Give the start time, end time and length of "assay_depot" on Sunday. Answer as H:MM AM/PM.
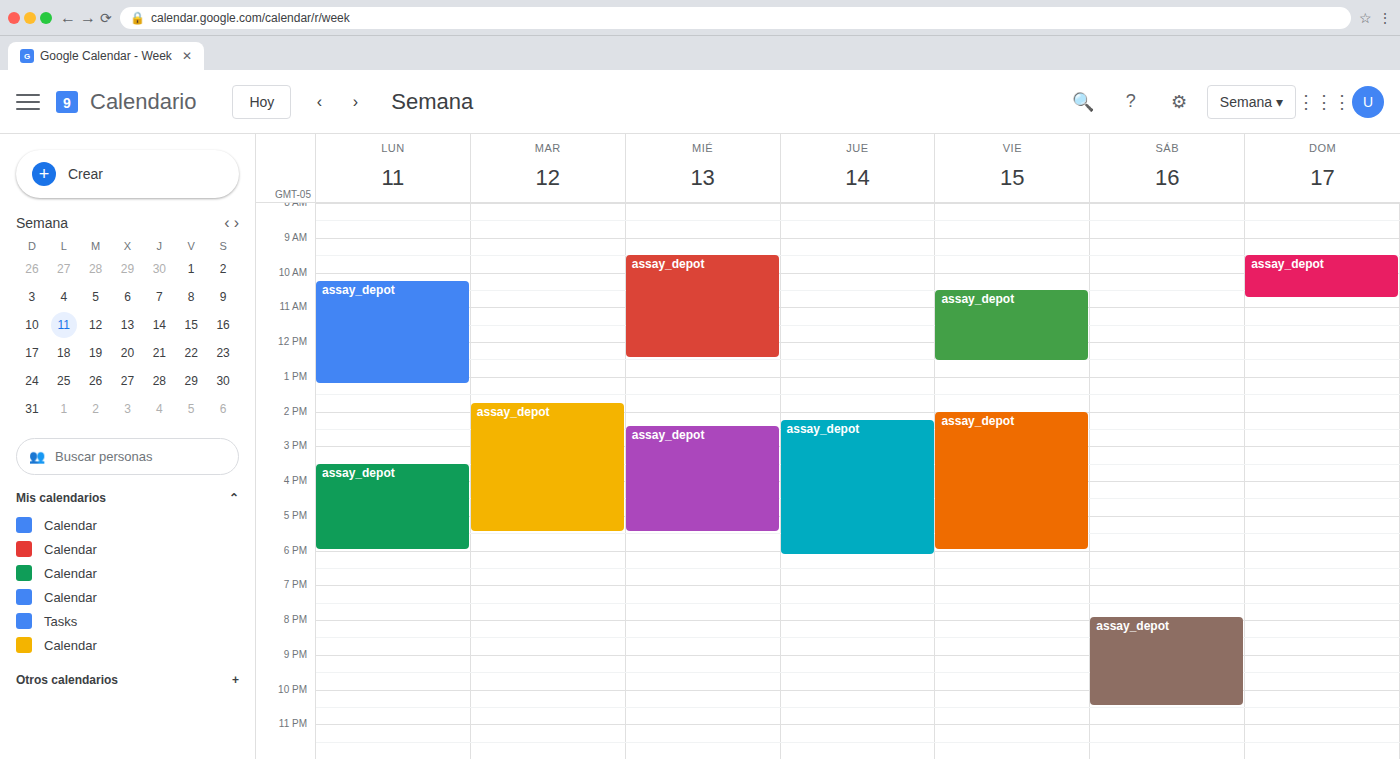
9:30 AM to 10:45 AM, 1 hour 15 minutes